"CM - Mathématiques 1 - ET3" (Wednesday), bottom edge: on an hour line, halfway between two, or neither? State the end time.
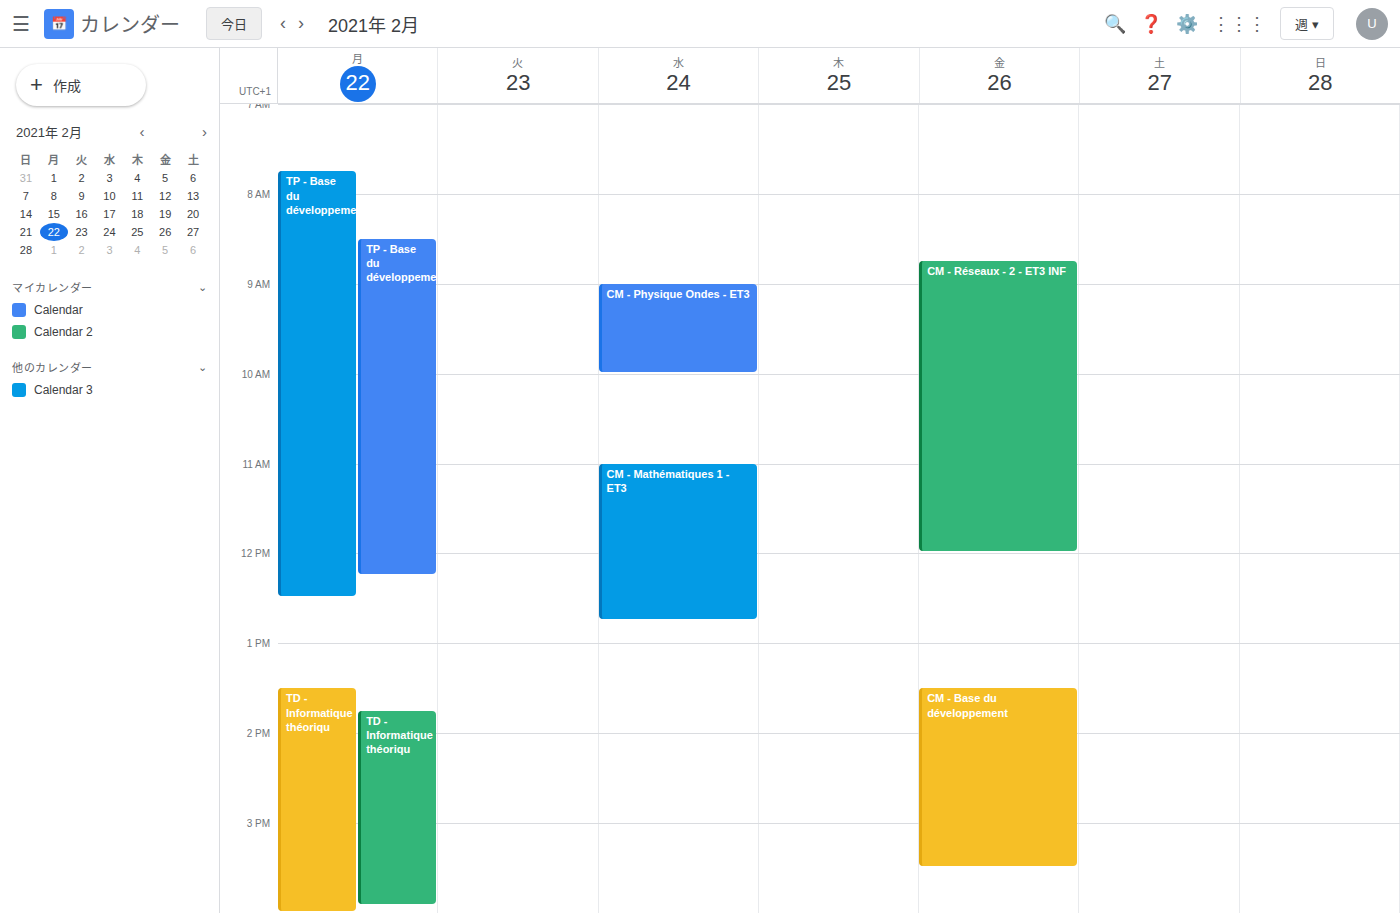
12:45 PM -- neither: three quarters of the way from the 12 PM line to the 1 PM line.